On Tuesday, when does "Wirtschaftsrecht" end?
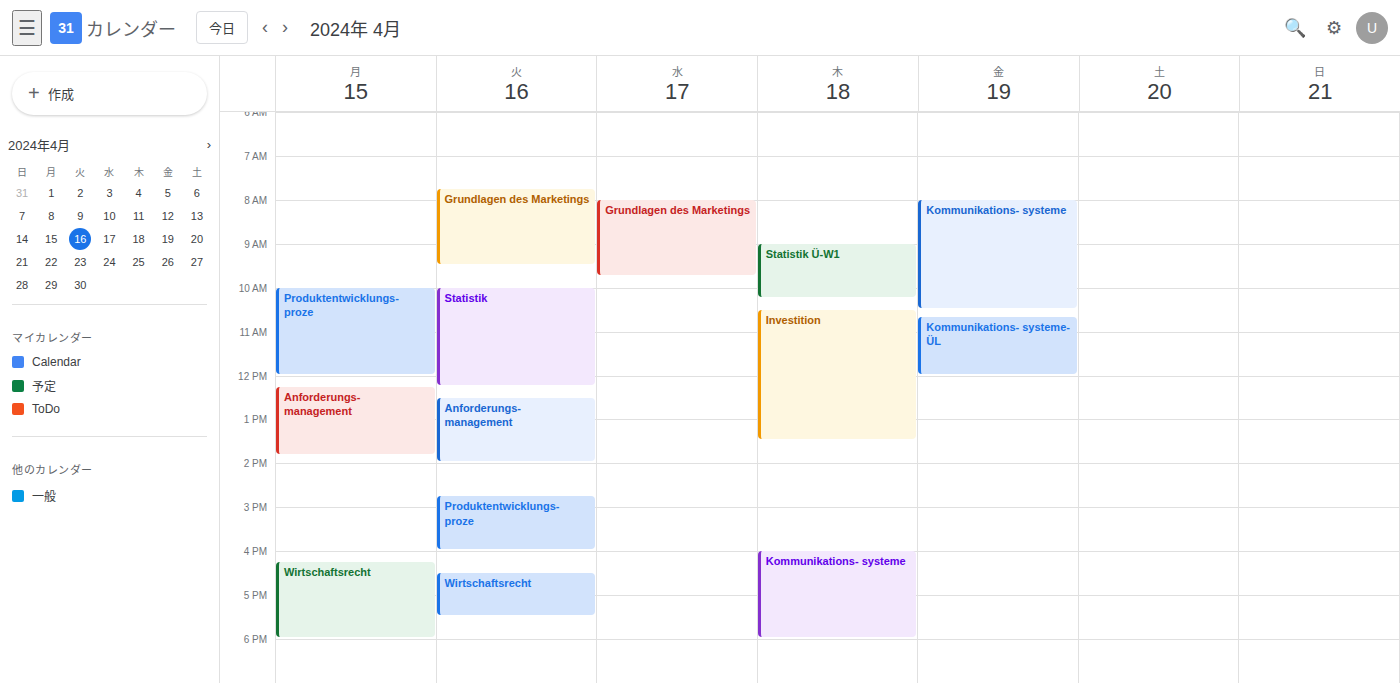
5:30 PM